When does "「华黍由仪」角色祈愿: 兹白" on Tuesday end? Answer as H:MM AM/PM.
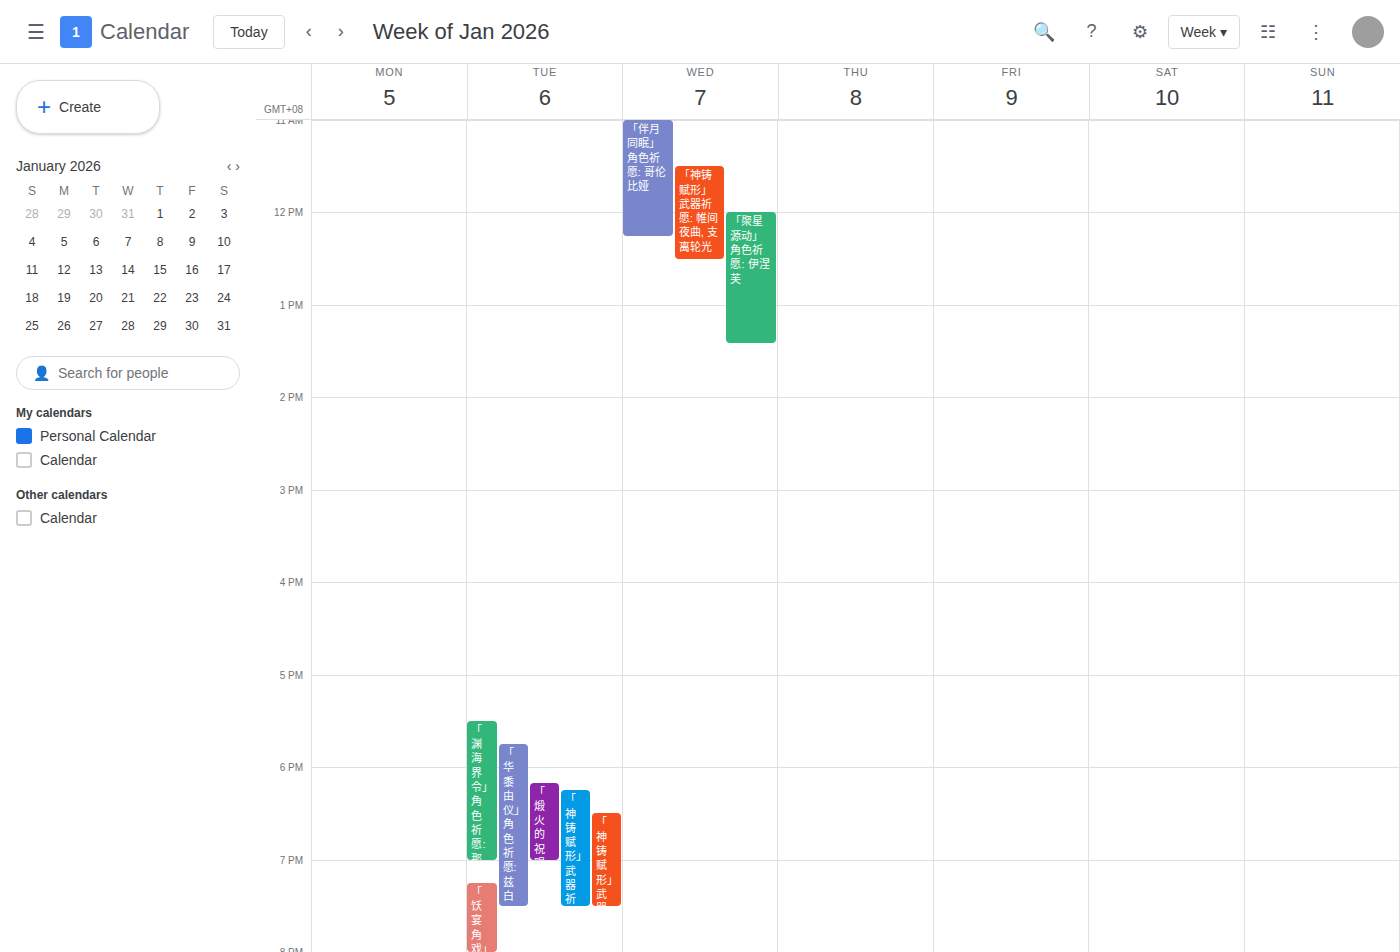
7:30 PM